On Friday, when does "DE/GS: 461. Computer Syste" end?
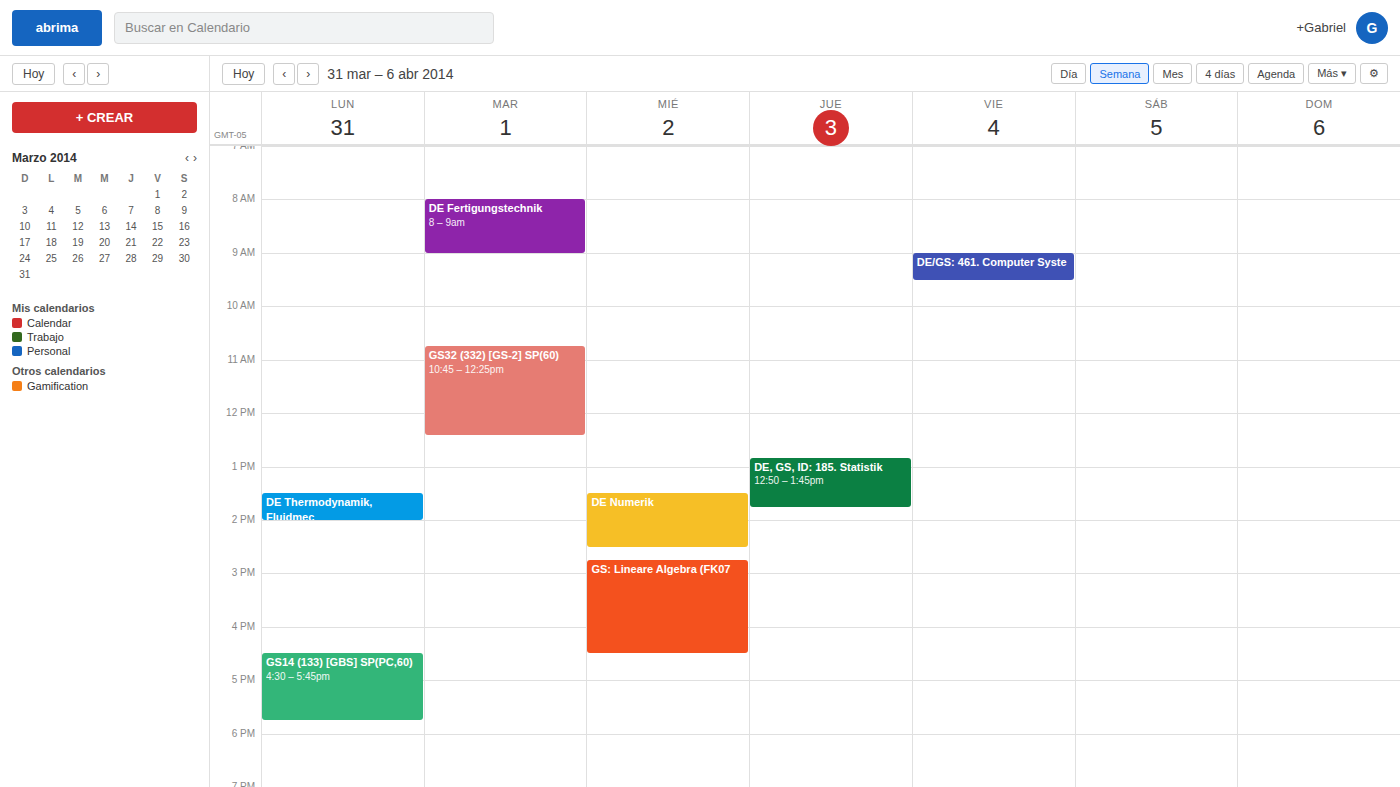
9:30 AM